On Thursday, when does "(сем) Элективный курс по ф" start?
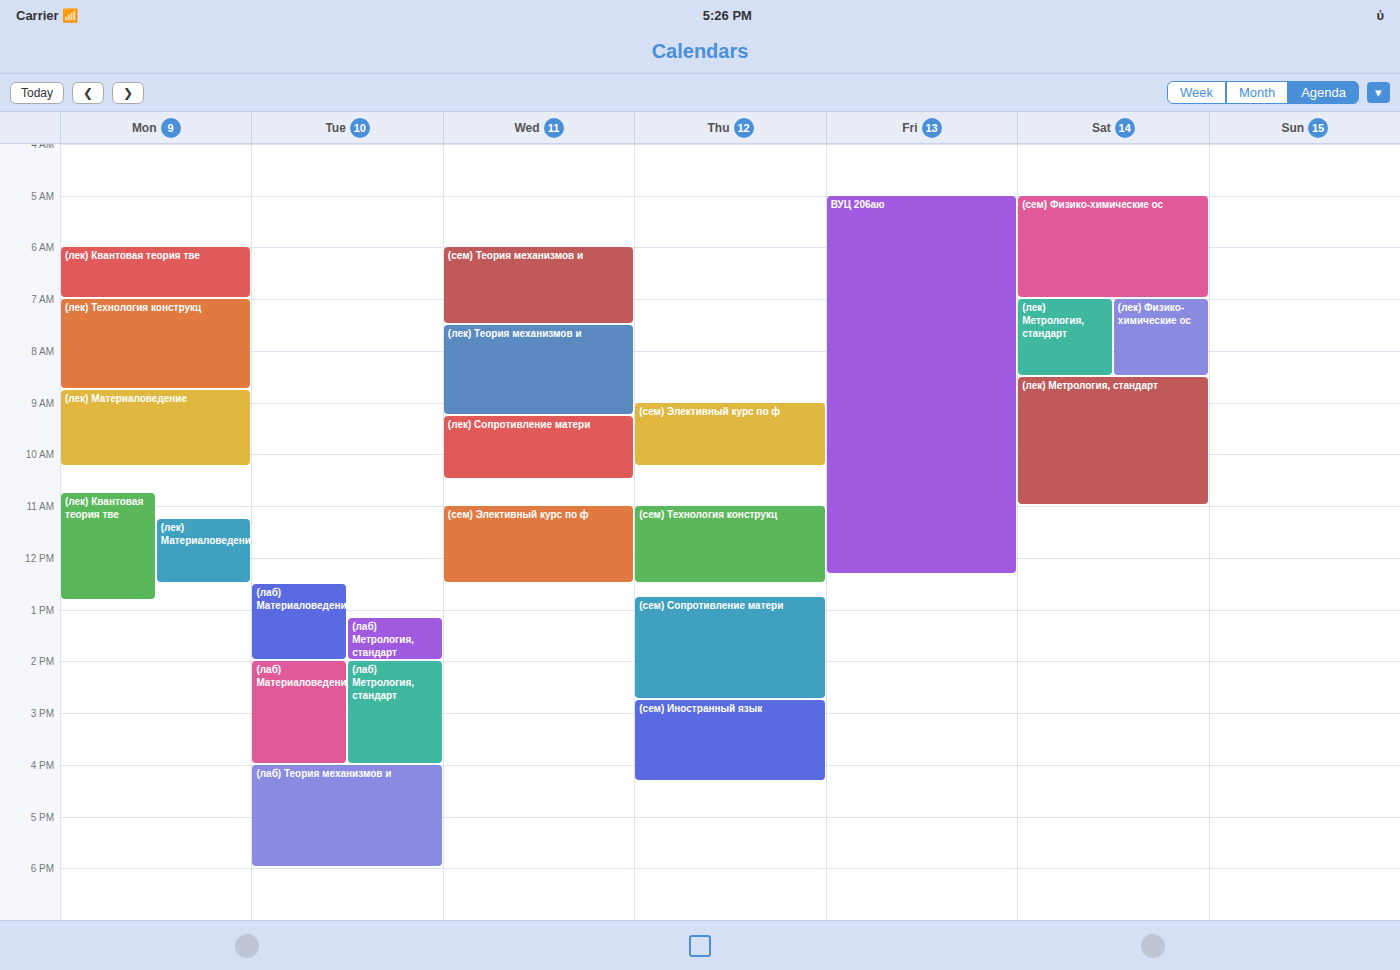
9:00 AM